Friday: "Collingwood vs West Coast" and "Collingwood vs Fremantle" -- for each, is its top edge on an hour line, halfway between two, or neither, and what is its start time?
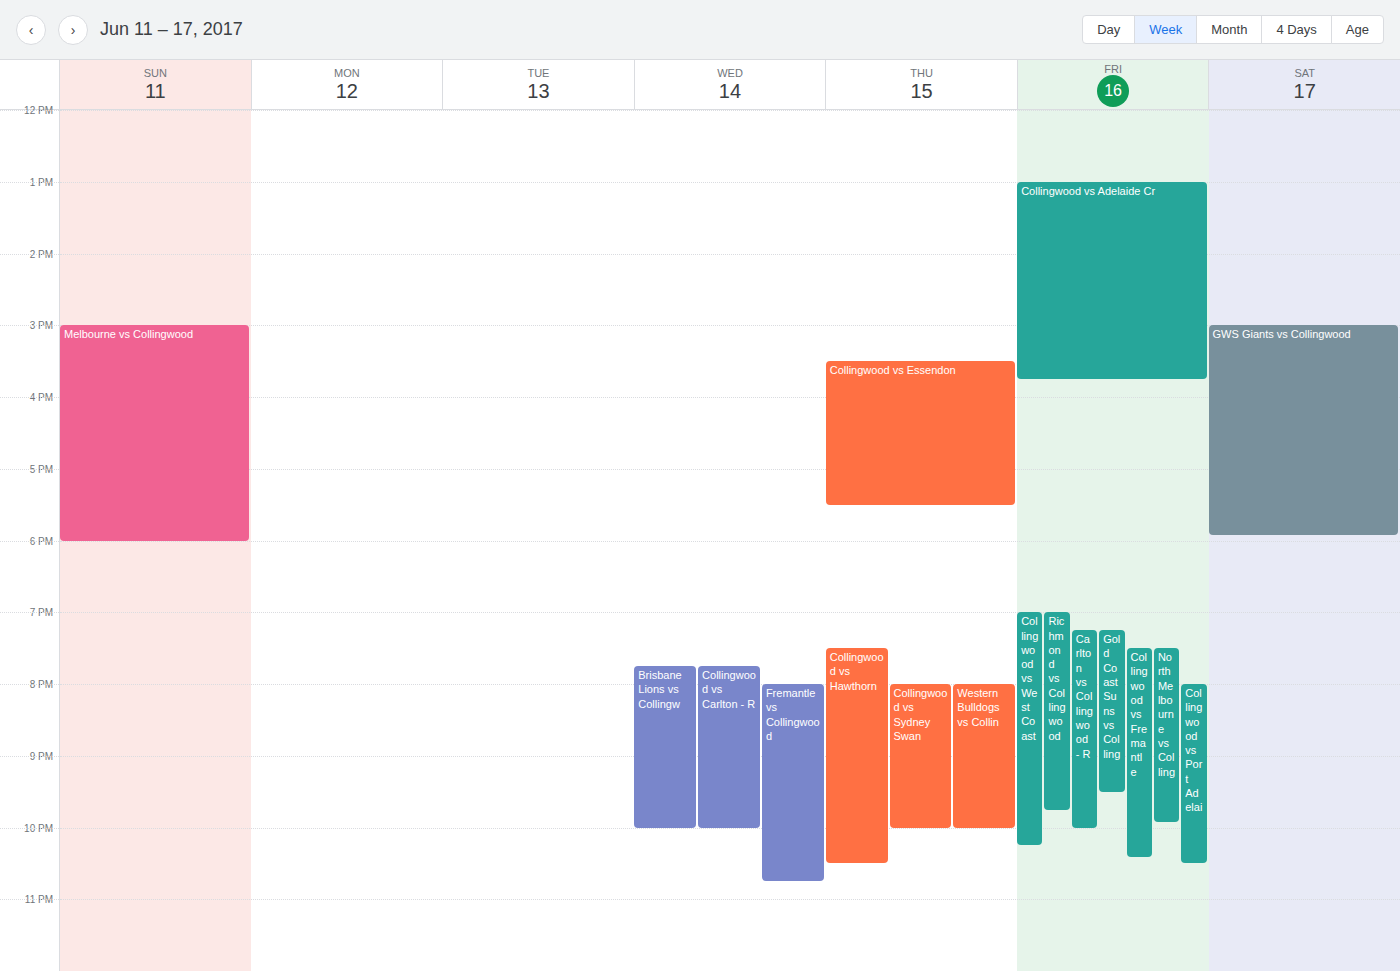
"Collingwood vs West Coast": 7:00 PM, exactly on the 7 PM line. "Collingwood vs Fremantle": 7:30 PM, halfway between the 7 PM and 8 PM lines.